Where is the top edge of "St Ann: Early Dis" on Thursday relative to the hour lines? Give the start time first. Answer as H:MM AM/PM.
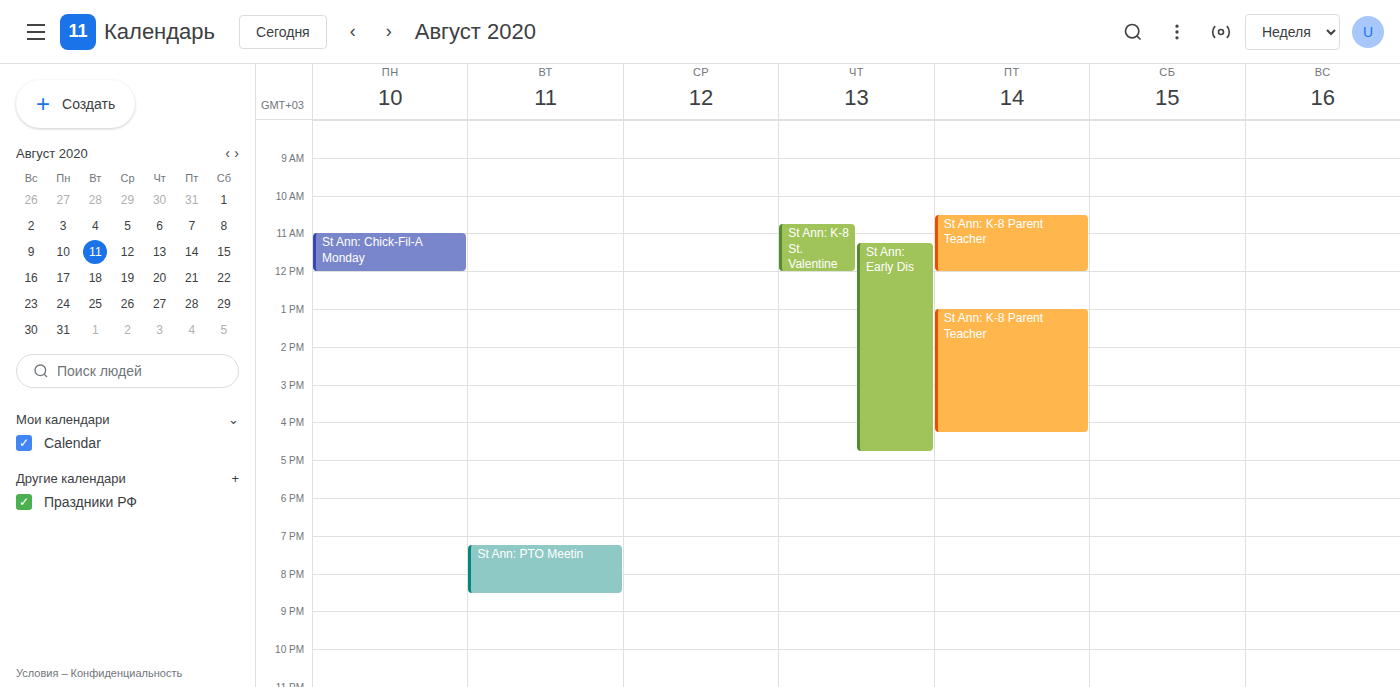
11:15 AM -- neither: a quarter of the way from the 11 AM line to the 12 PM line.